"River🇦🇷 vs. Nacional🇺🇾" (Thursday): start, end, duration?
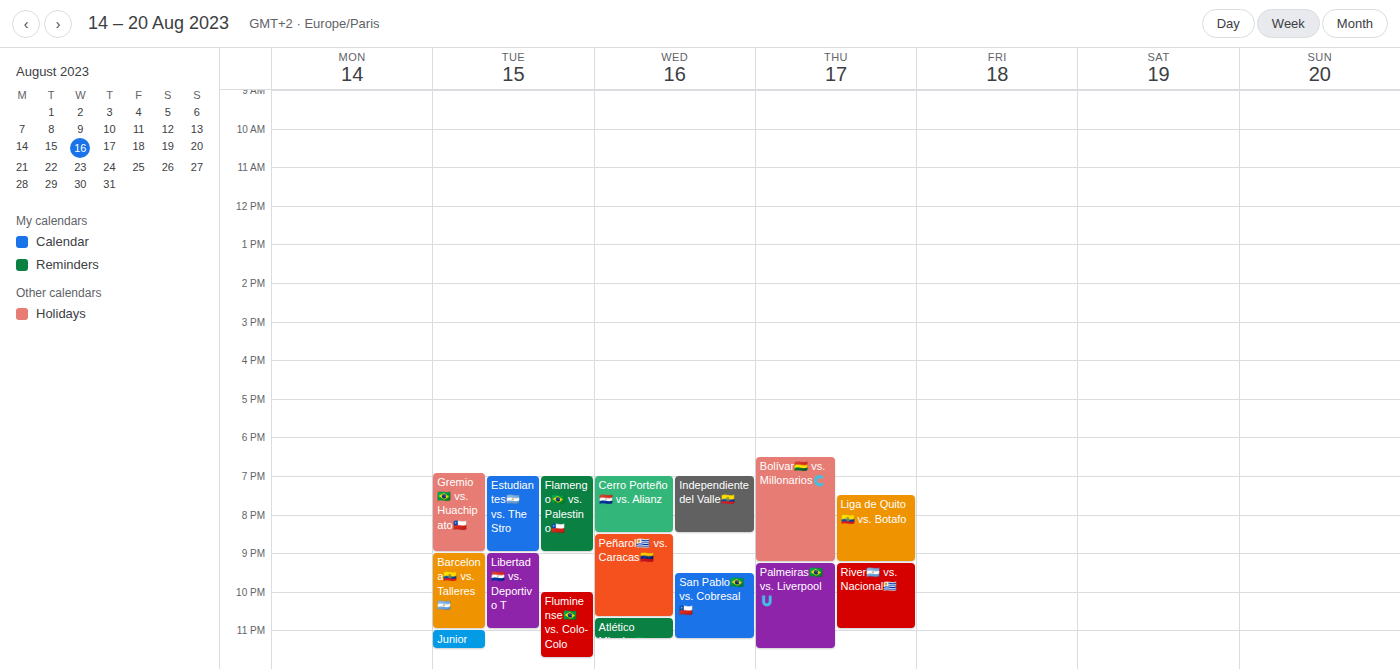
9:15 PM to 11:00 PM, 1 hour 45 minutes